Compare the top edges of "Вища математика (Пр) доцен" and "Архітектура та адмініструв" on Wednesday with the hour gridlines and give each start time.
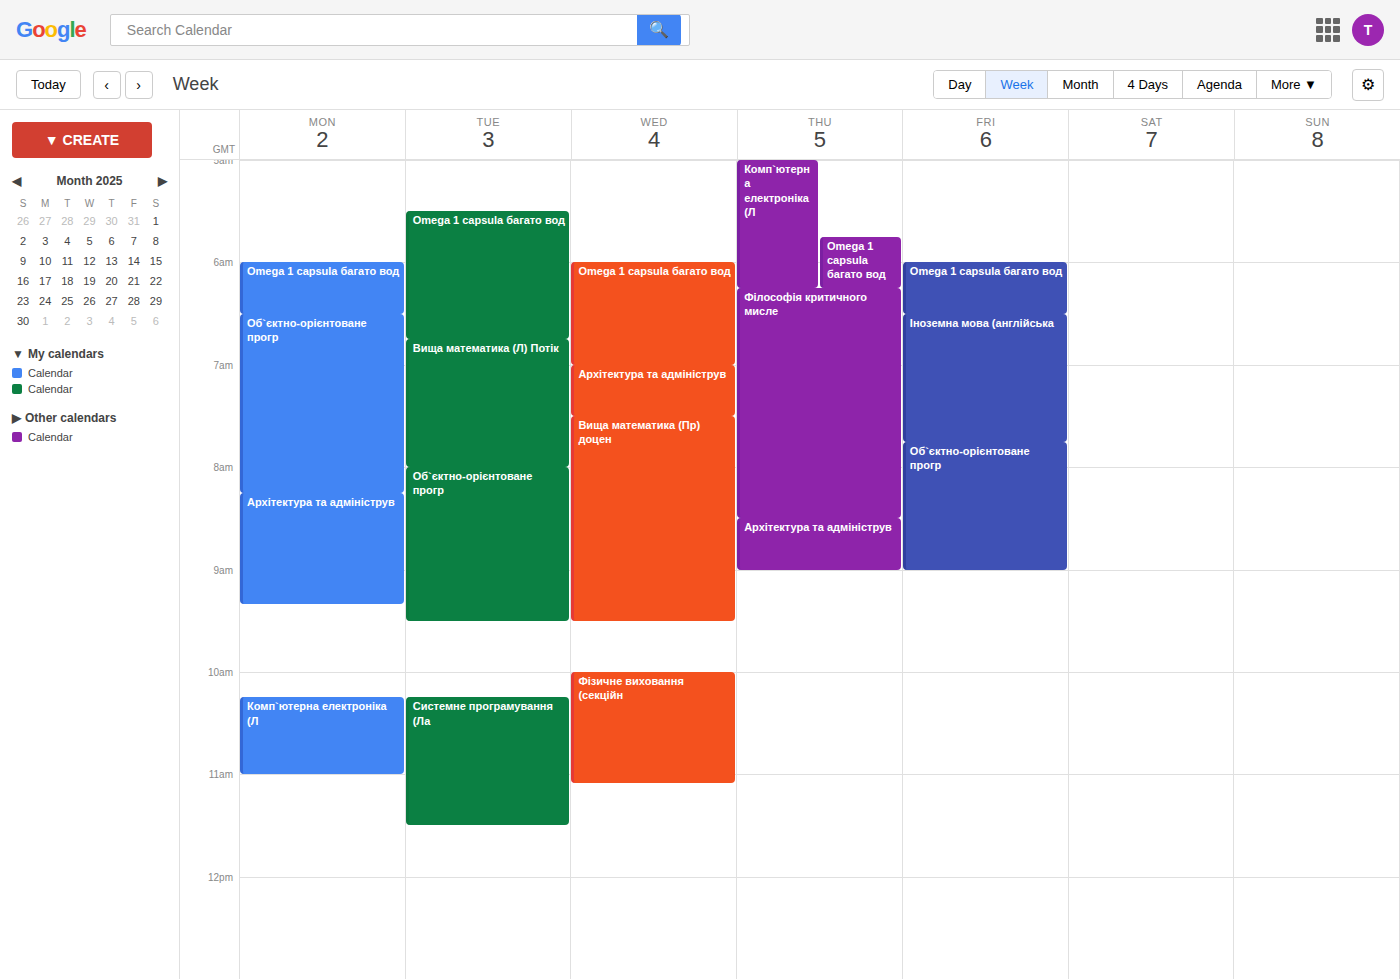
"Вища математика (Пр) доцен": 7:30 AM, halfway between the 7 AM and 8 AM lines. "Архітектура та адмініструв": 7:00 AM, exactly on the 7 AM line.